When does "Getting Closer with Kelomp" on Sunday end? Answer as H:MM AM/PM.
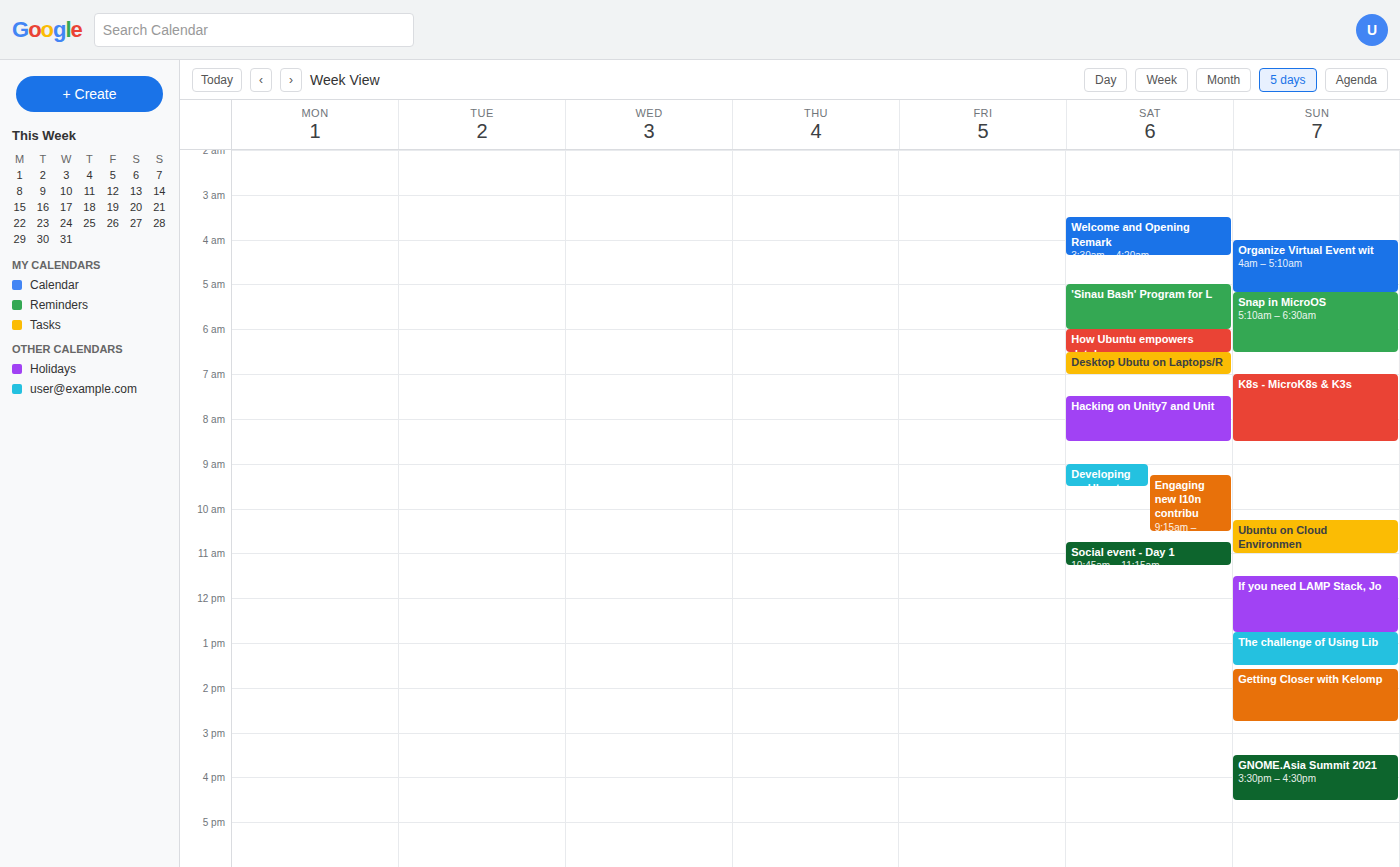
2:45 PM